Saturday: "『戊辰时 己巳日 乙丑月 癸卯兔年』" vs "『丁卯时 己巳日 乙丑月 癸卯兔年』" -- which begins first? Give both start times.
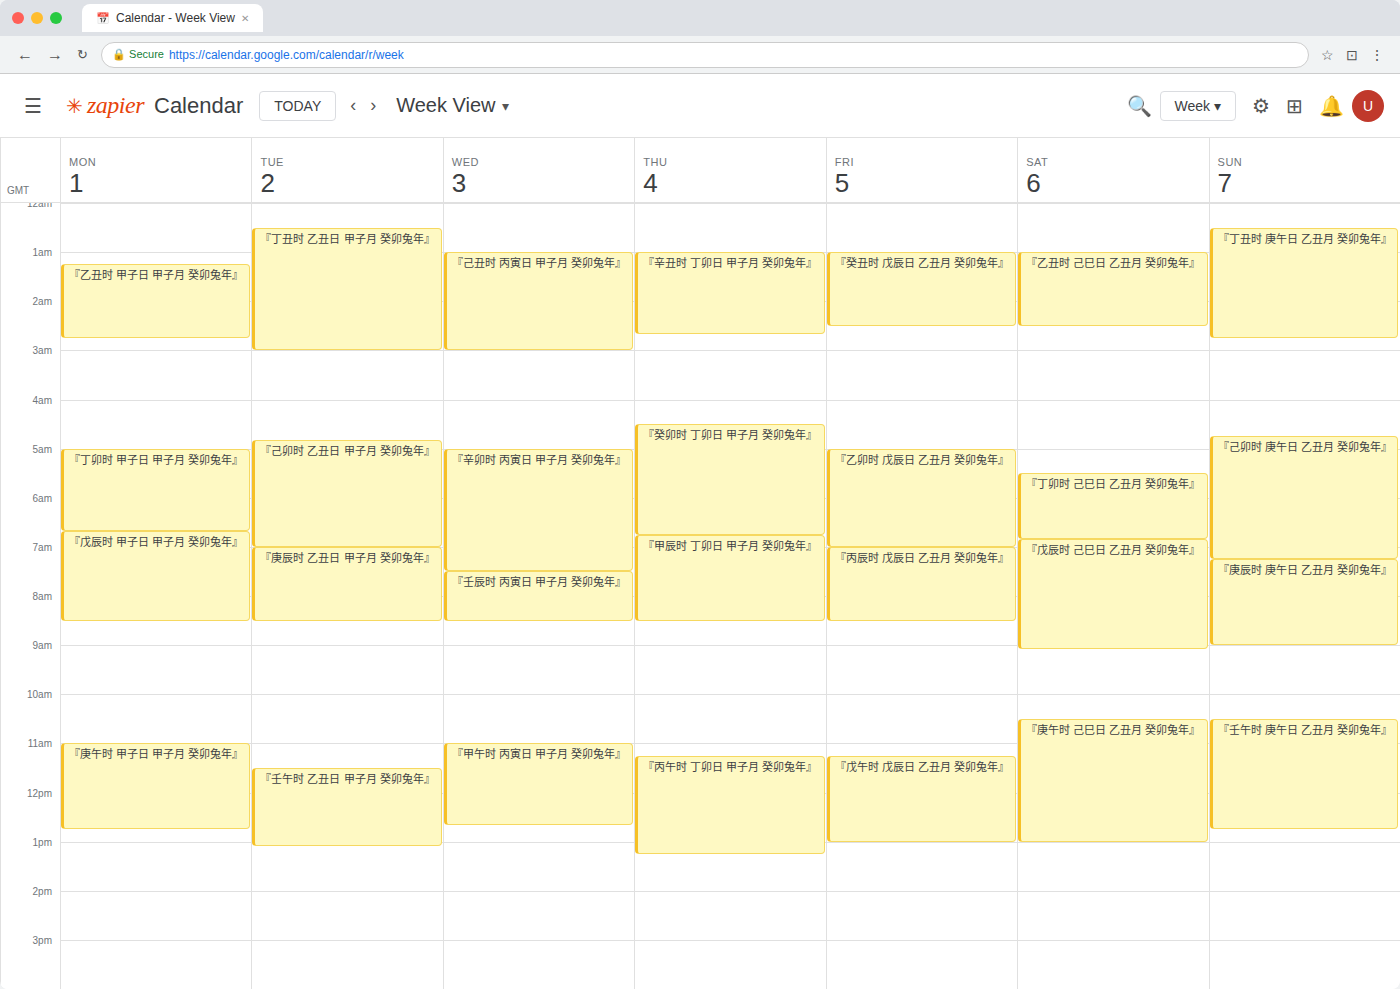
"『丁卯时 己巳日 乙丑月 癸卯兔年』" 5:30 AM; "『戊辰时 己巳日 乙丑月 癸卯兔年』" 6:50 AM.